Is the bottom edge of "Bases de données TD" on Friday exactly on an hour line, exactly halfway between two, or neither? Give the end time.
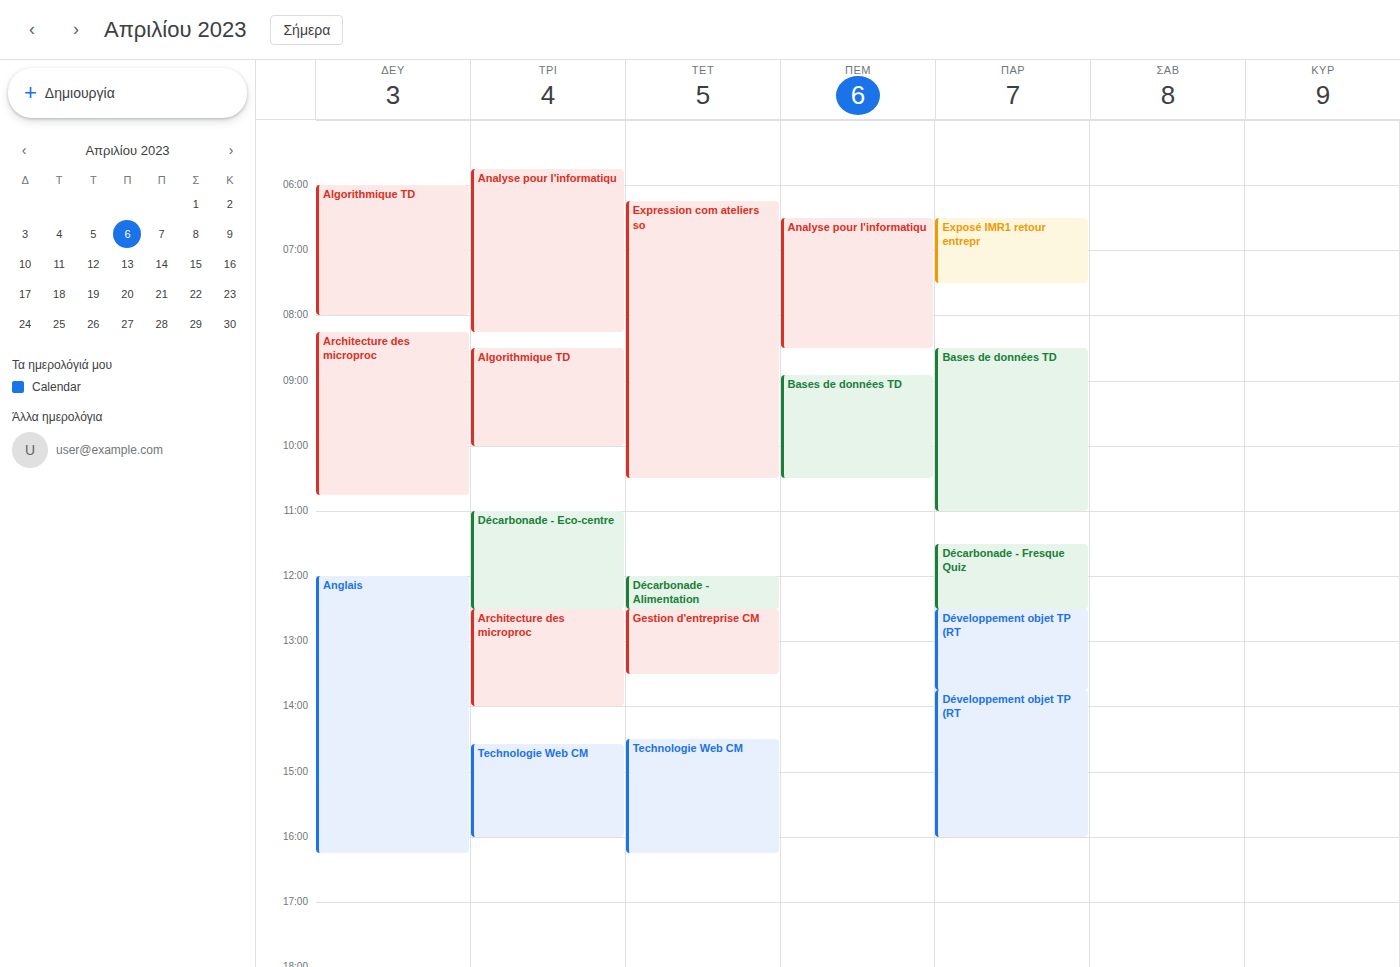
11:00 AM -- exactly on the 11 AM line.